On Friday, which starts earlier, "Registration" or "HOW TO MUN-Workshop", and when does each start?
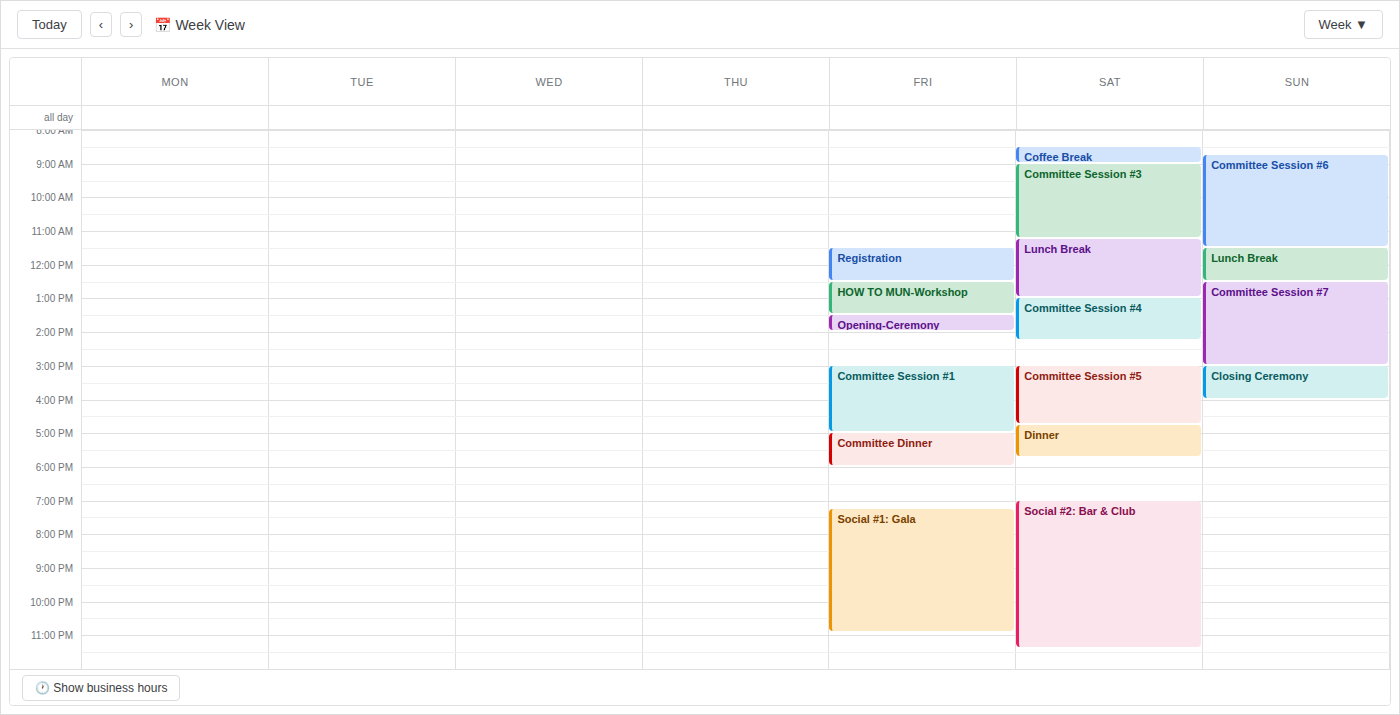
"Registration" 11:30 AM; "HOW TO MUN-Workshop" 12:30 PM.